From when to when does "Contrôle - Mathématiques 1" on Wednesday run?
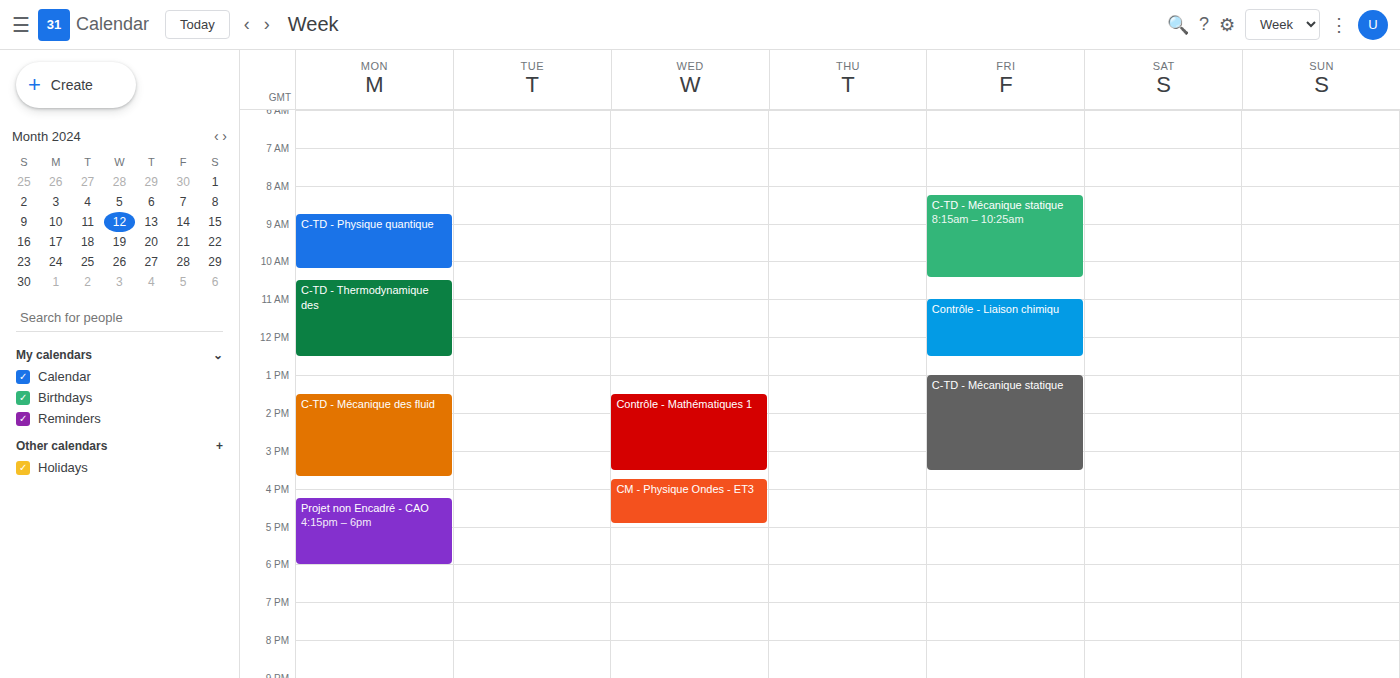
13:30 to 15:30